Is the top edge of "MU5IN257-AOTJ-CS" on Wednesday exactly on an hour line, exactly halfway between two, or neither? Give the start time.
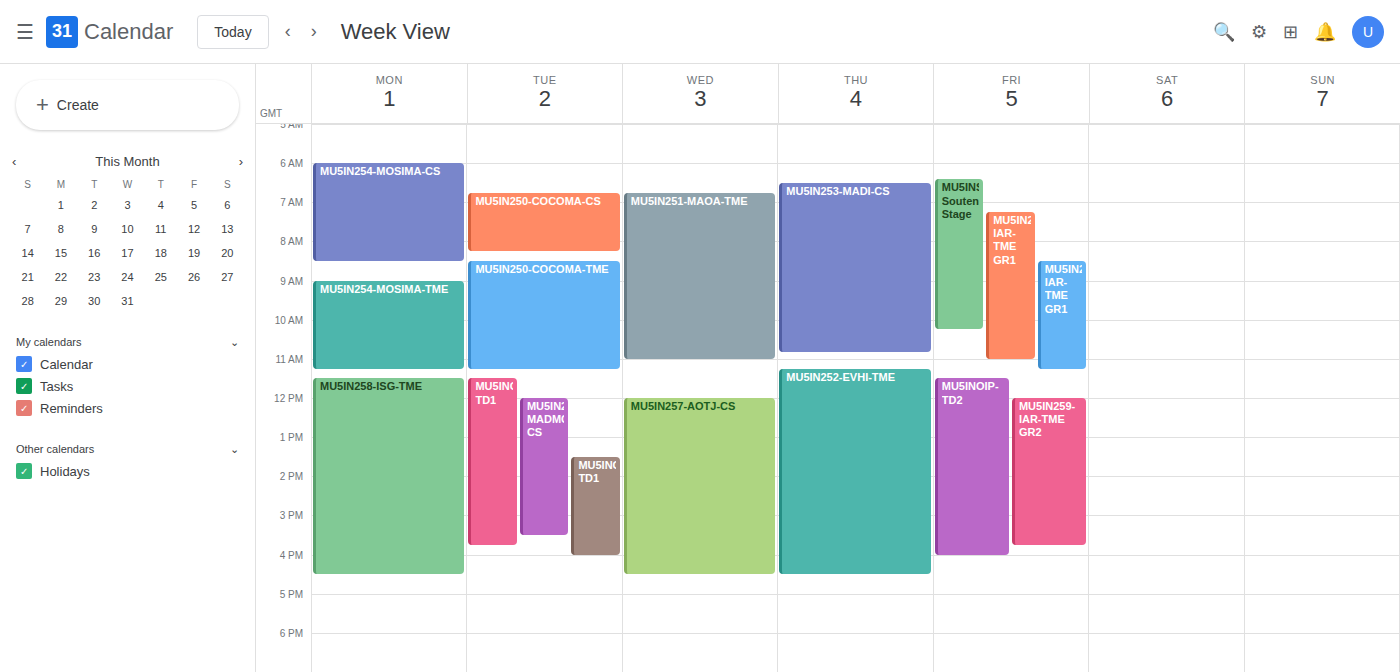
12:00 PM -- exactly on the 12 PM line.